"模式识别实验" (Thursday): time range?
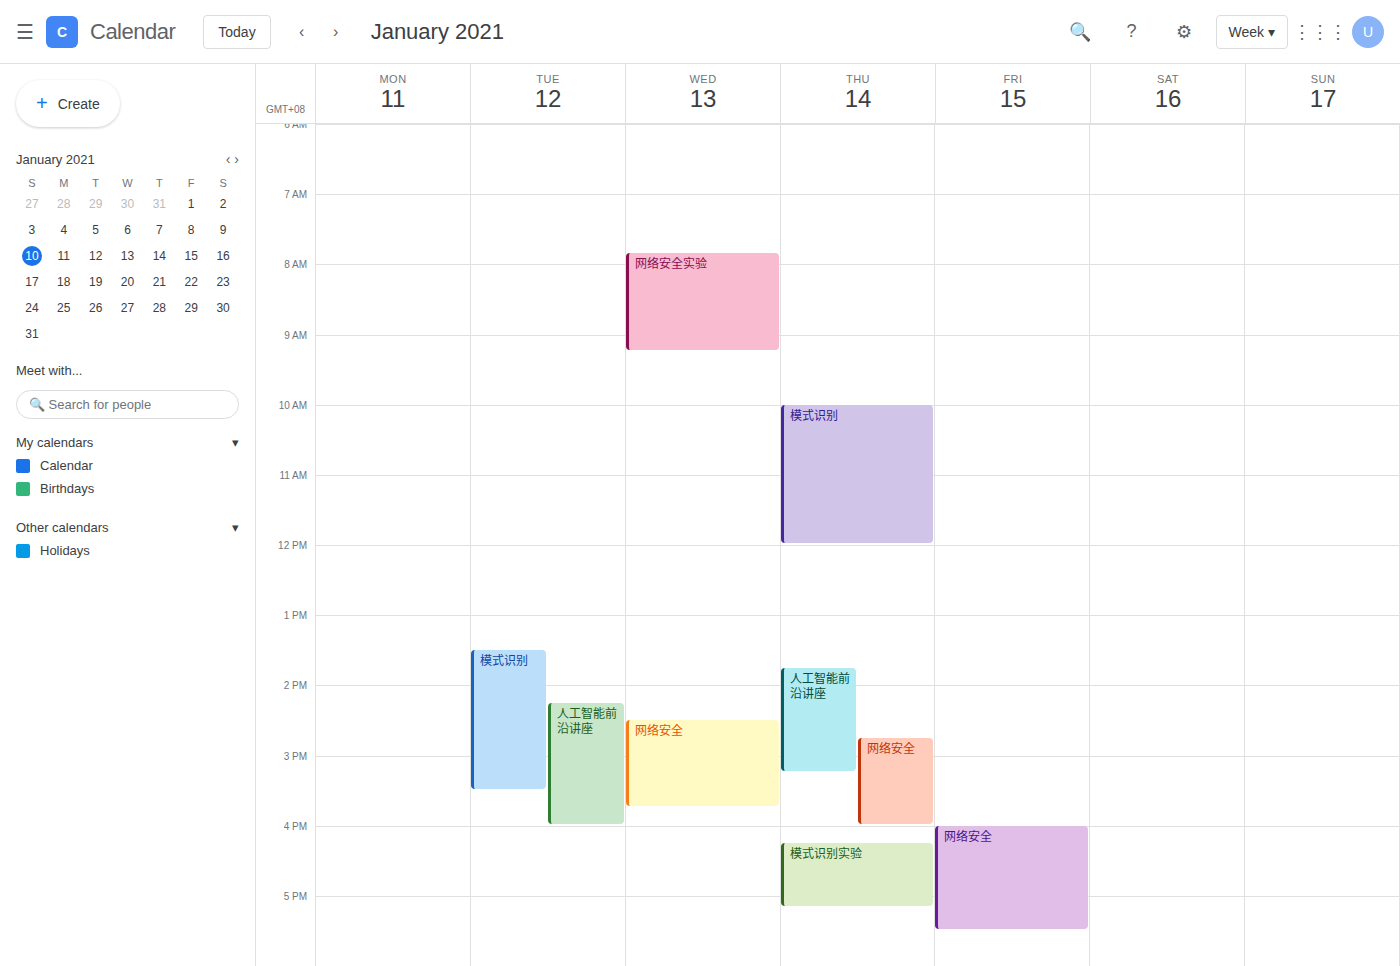
16:15 to 17:10